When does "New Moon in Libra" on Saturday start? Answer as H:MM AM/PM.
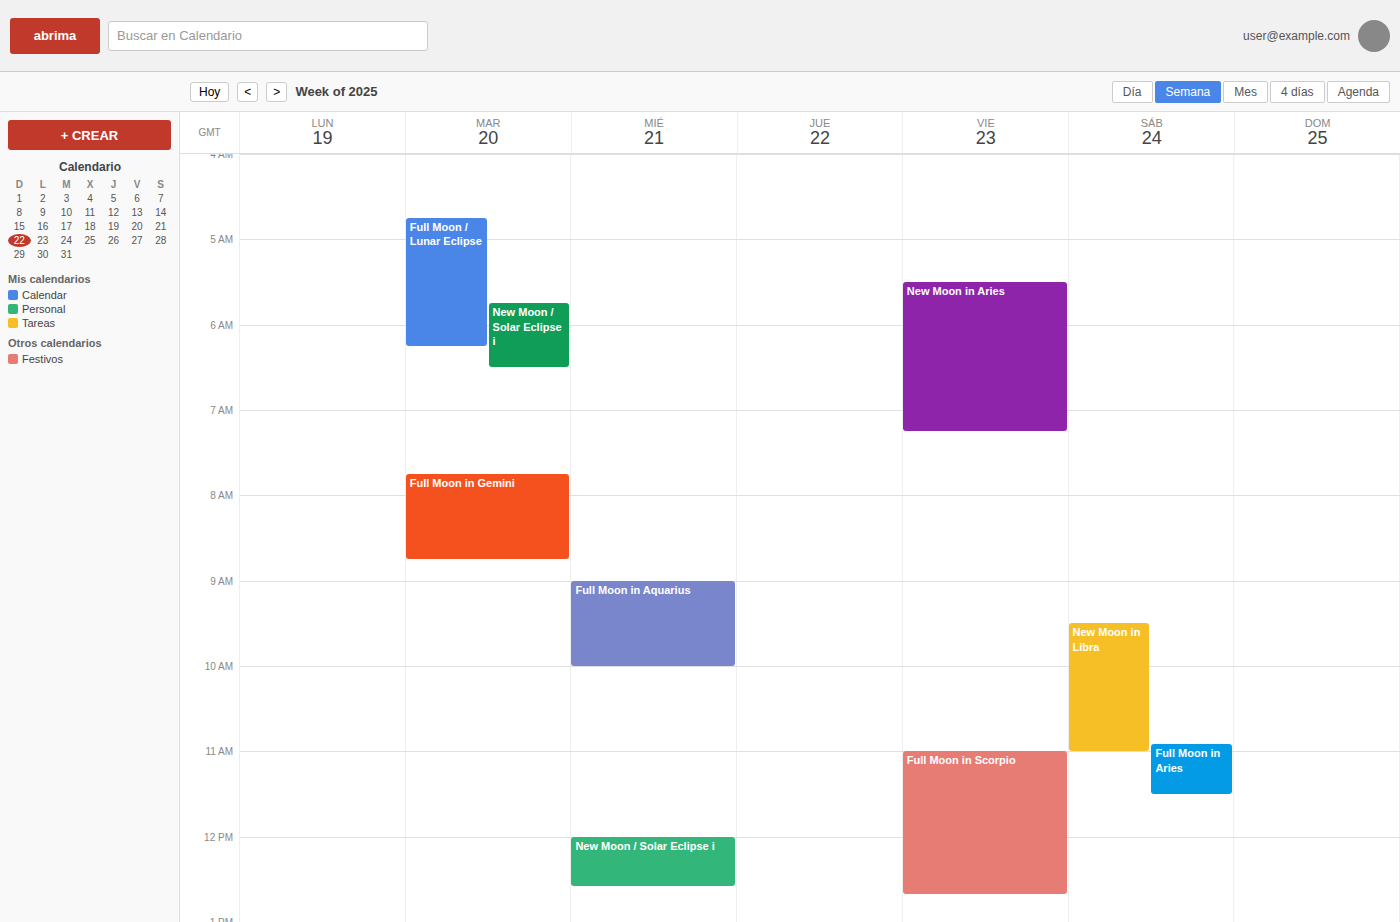
9:30 AM